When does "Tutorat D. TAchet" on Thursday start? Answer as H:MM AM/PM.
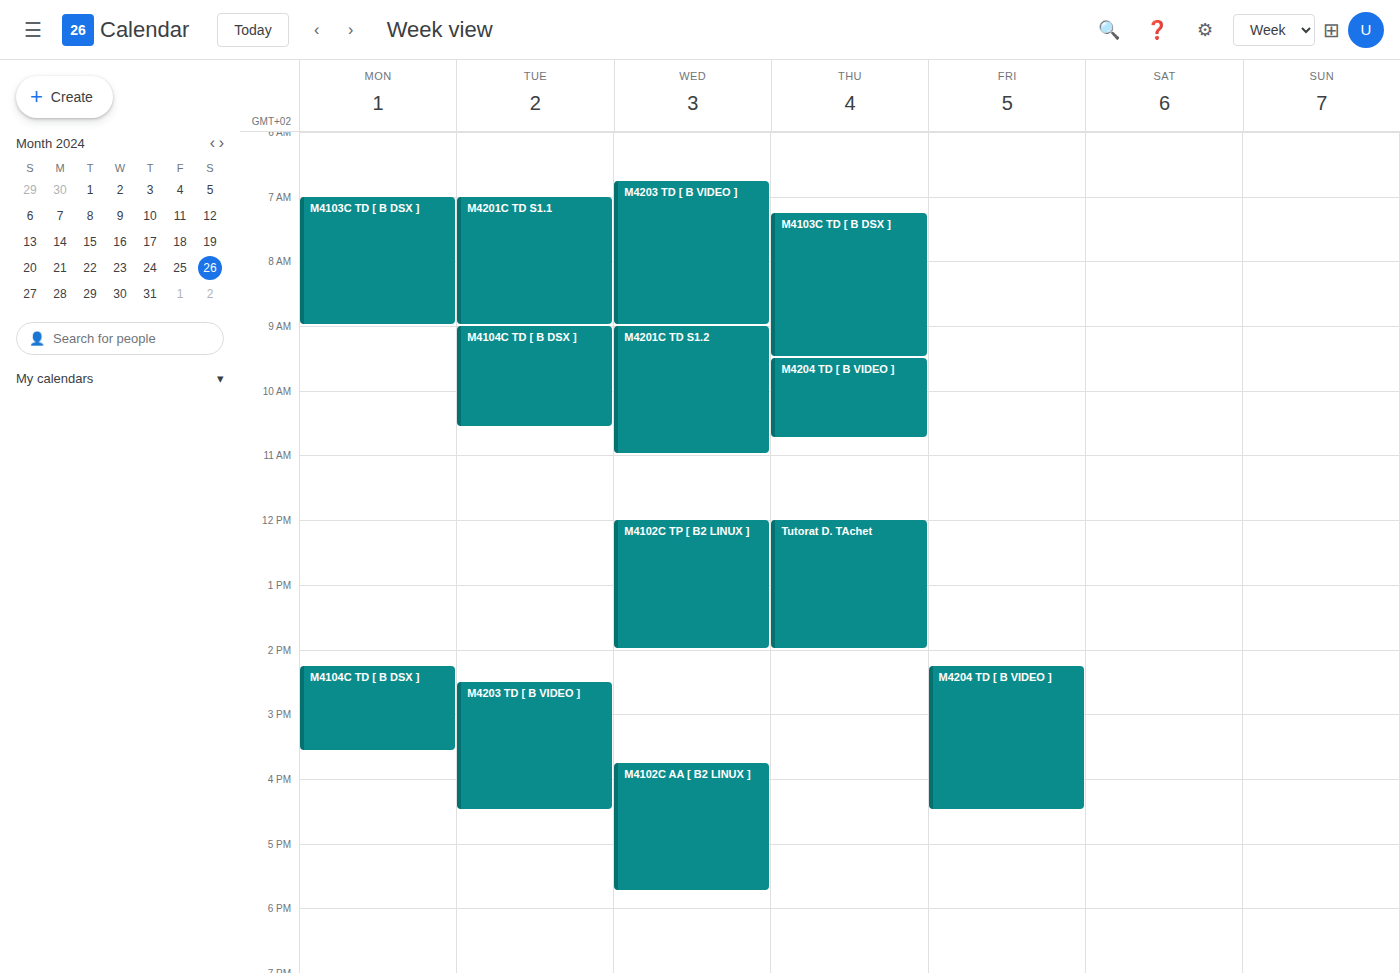
12:00 PM